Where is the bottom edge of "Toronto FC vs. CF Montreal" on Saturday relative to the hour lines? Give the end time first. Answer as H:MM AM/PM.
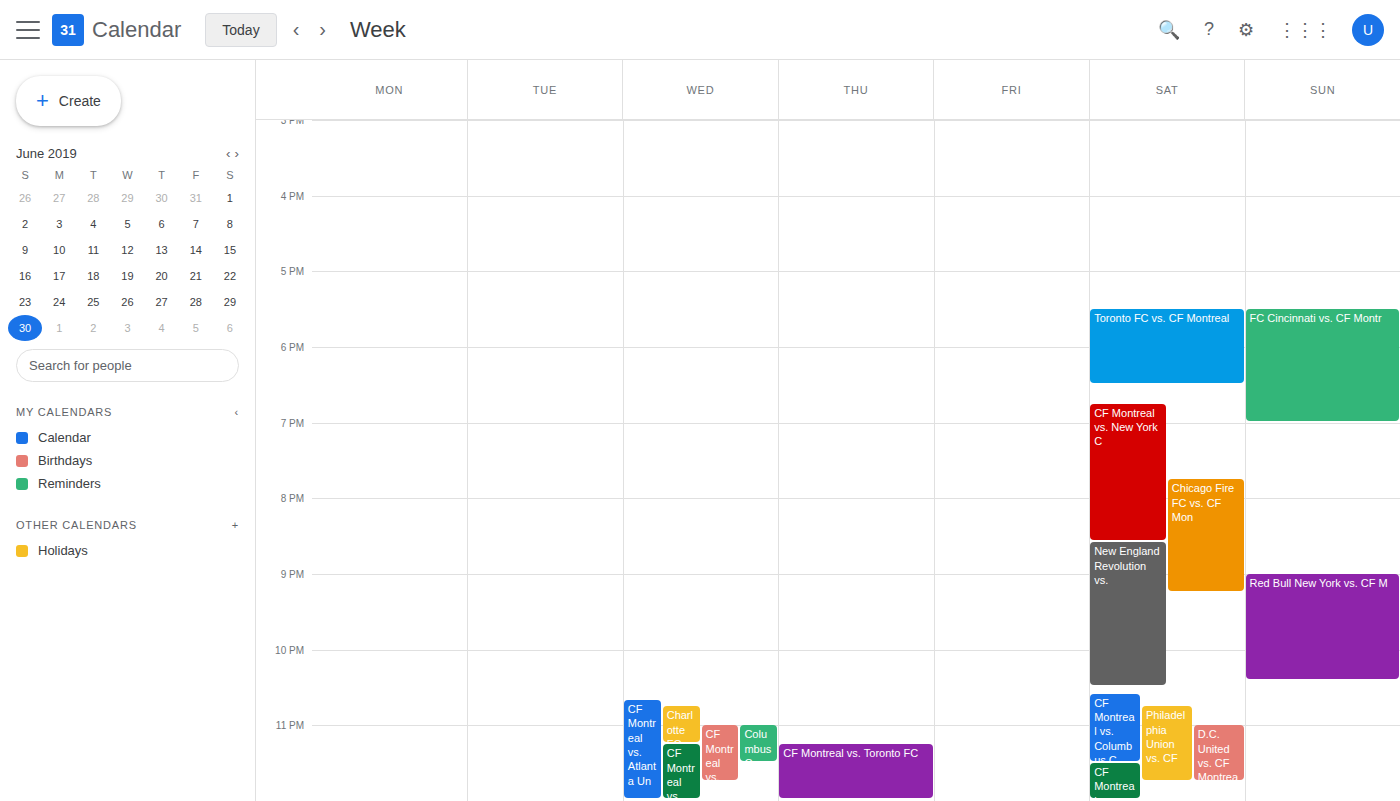
6:30 PM -- halfway between the 6 PM and 7 PM lines.